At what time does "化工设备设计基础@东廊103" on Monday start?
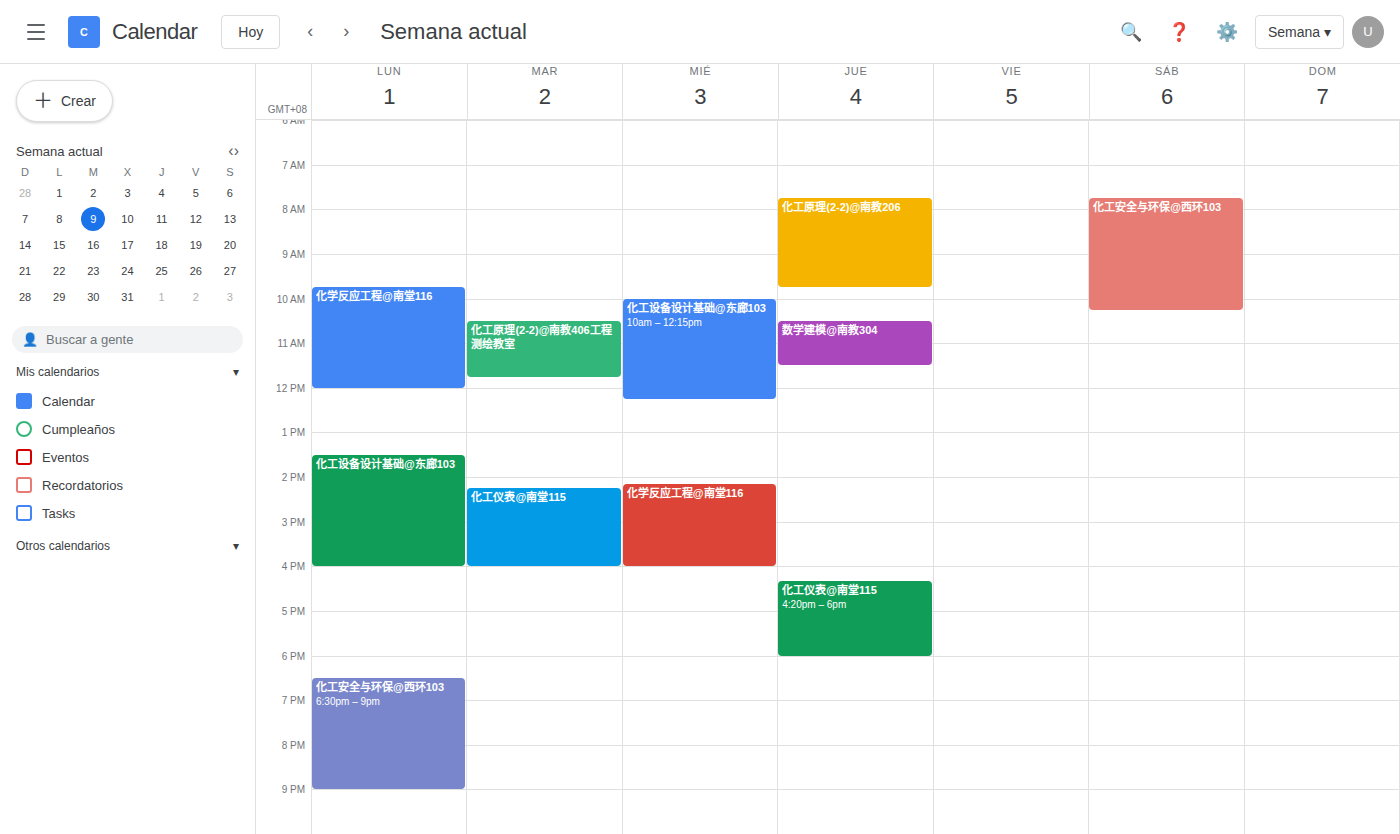
1:30 PM